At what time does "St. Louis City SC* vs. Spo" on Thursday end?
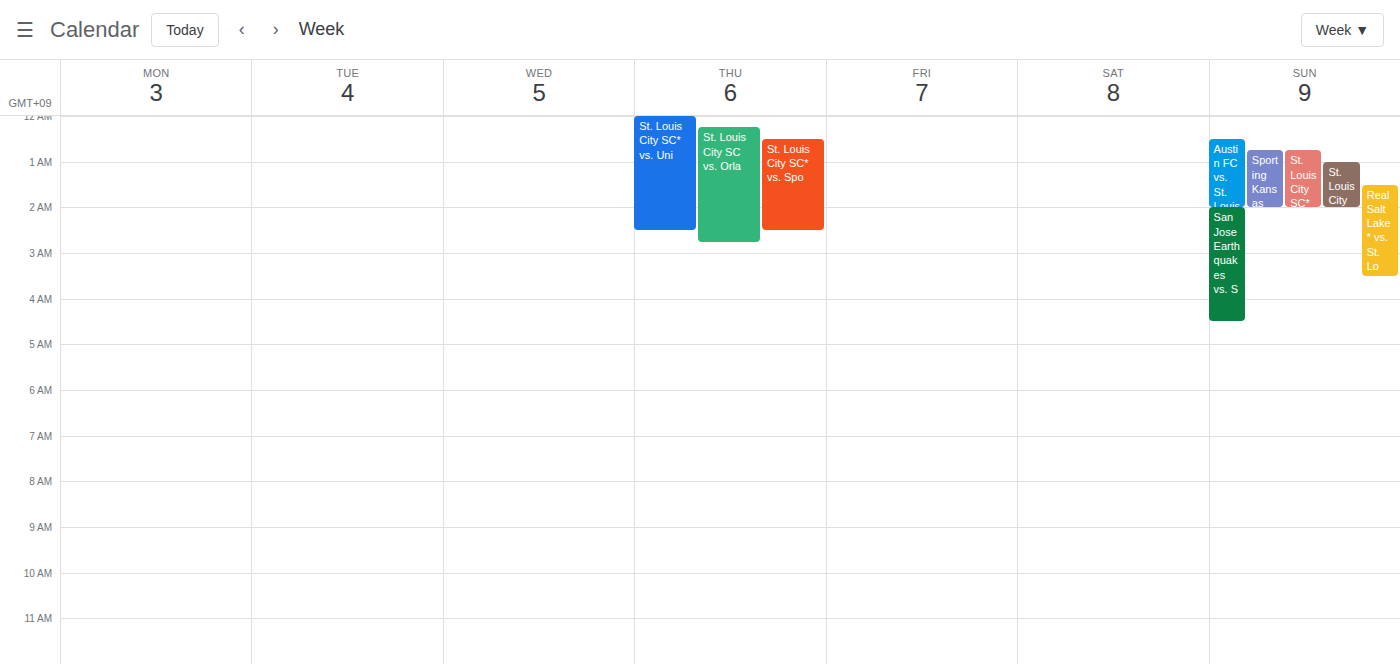
2:30 AM